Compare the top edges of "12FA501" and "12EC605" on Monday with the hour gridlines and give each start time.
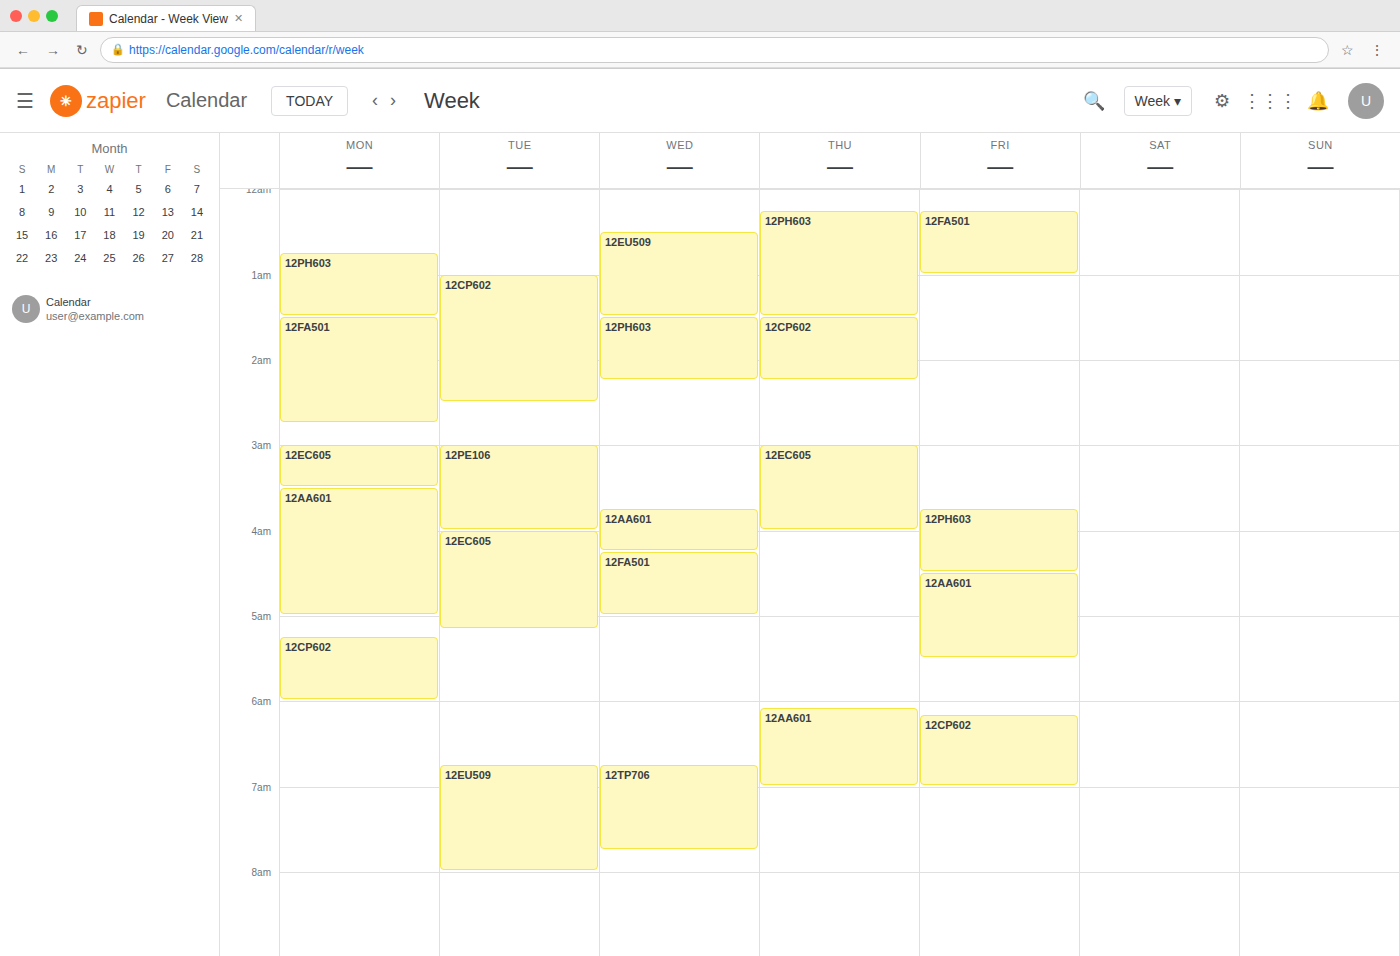
"12FA501": 01:30, halfway between the 01:00 and 02:00 lines. "12EC605": 03:00, exactly on the 03:00 line.